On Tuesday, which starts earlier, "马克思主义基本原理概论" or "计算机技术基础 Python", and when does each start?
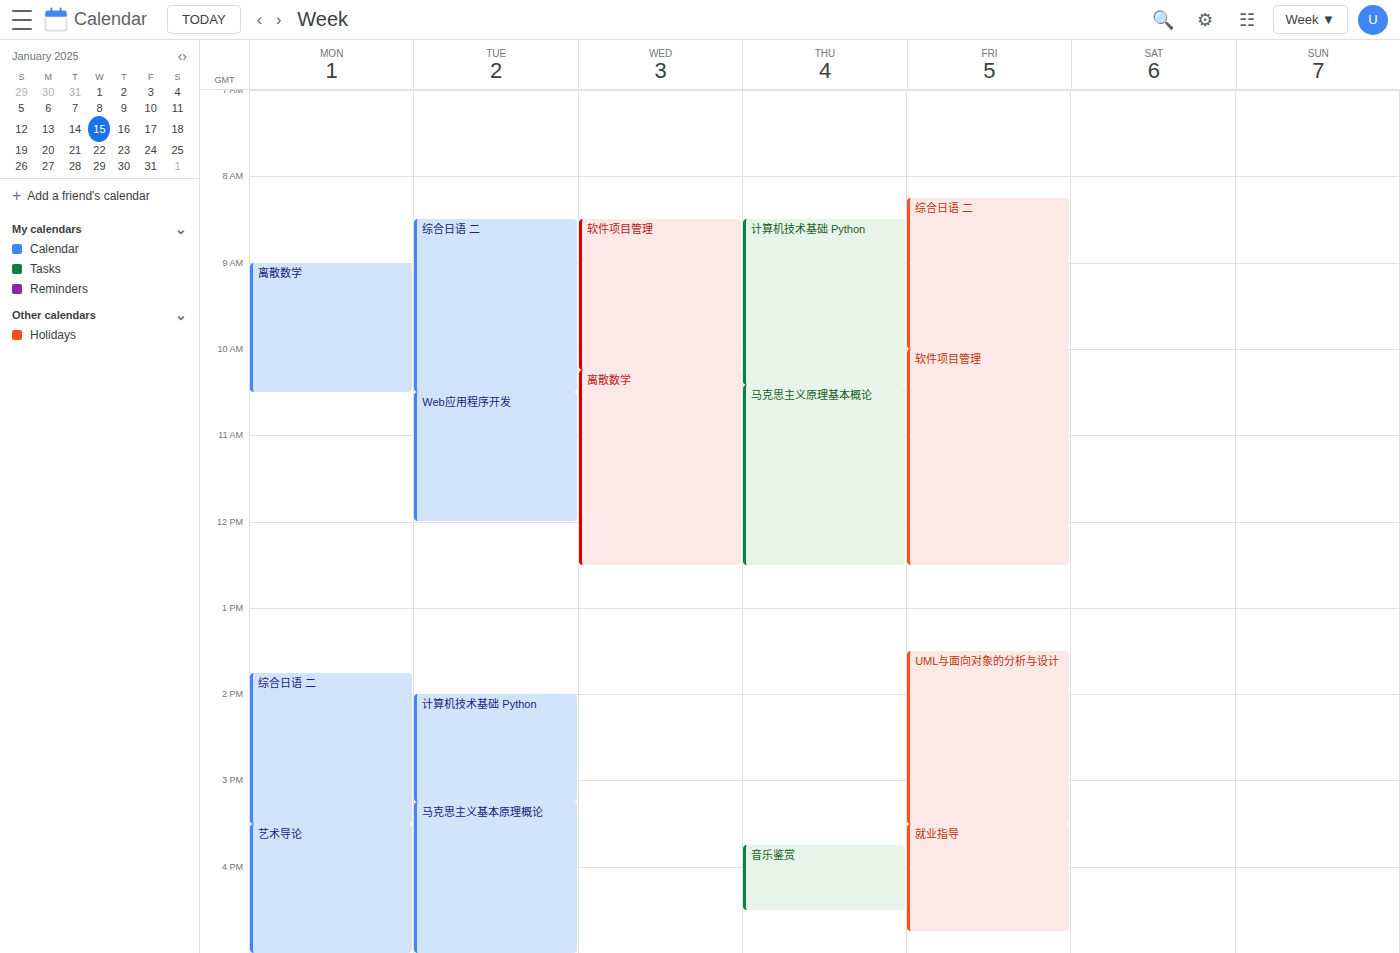
"计算机技术基础 Python" 2:00 PM; "马克思主义基本原理概论" 3:15 PM.